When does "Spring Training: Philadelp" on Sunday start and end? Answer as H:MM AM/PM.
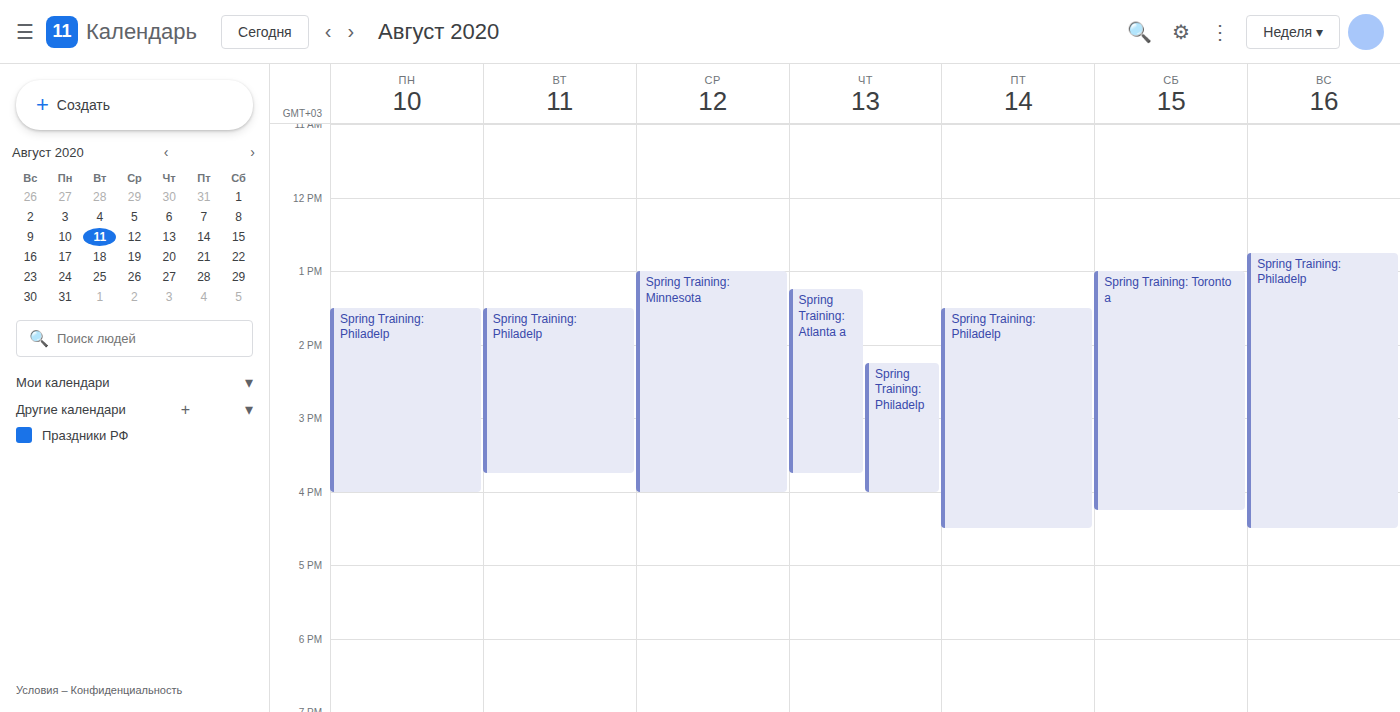
12:45 PM to 4:30 PM